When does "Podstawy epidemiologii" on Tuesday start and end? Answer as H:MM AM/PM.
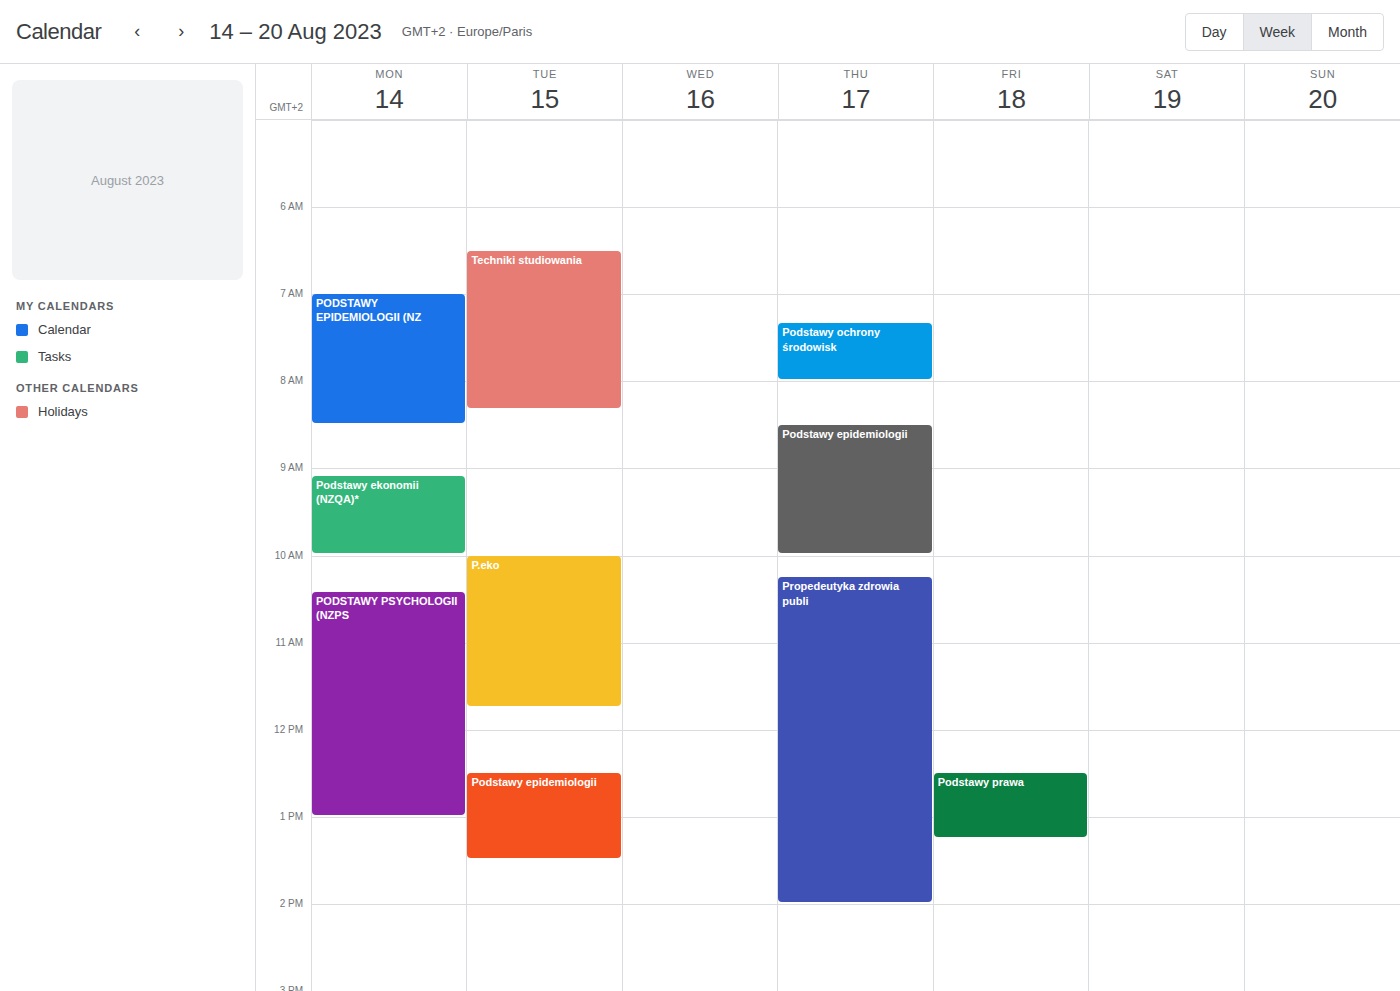
12:30 PM to 1:30 PM